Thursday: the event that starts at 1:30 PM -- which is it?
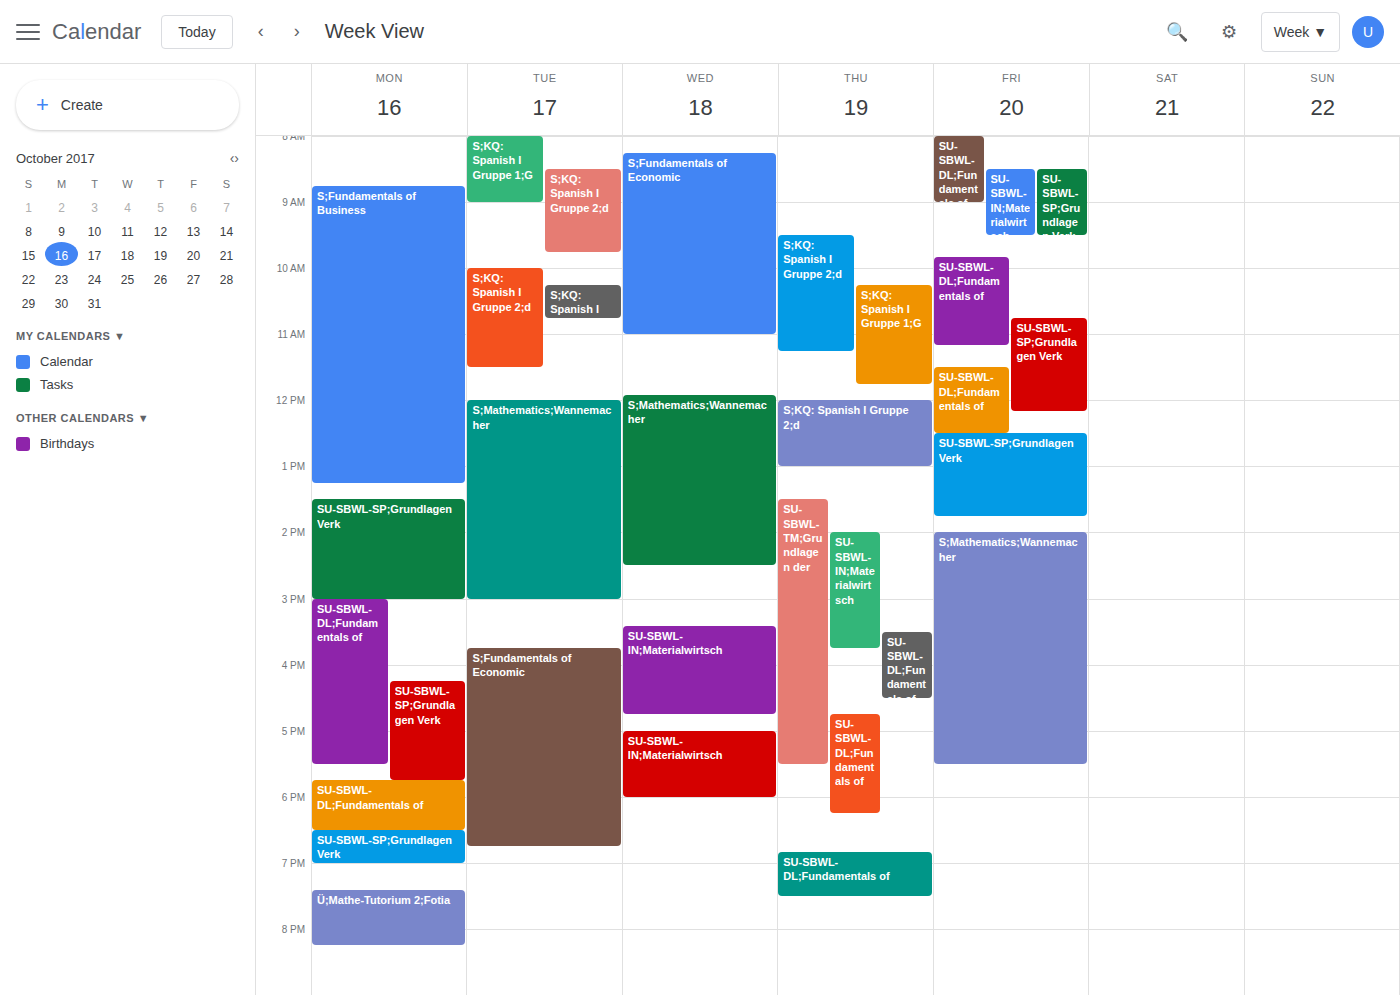
"SU-SBWL-TM;Grundlagen der"